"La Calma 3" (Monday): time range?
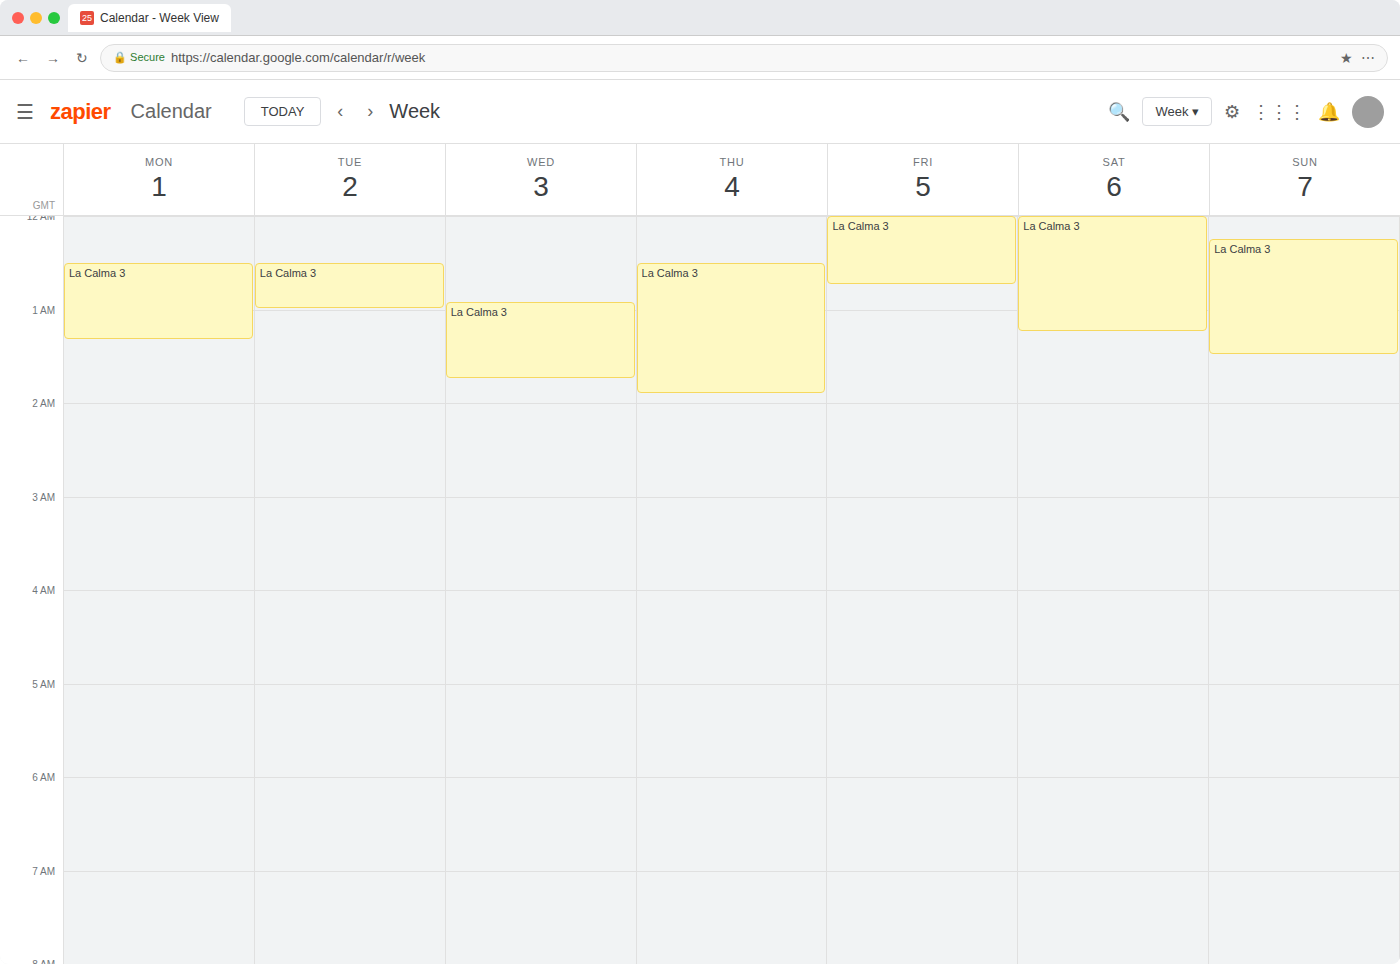
12:30 AM to 1:20 AM